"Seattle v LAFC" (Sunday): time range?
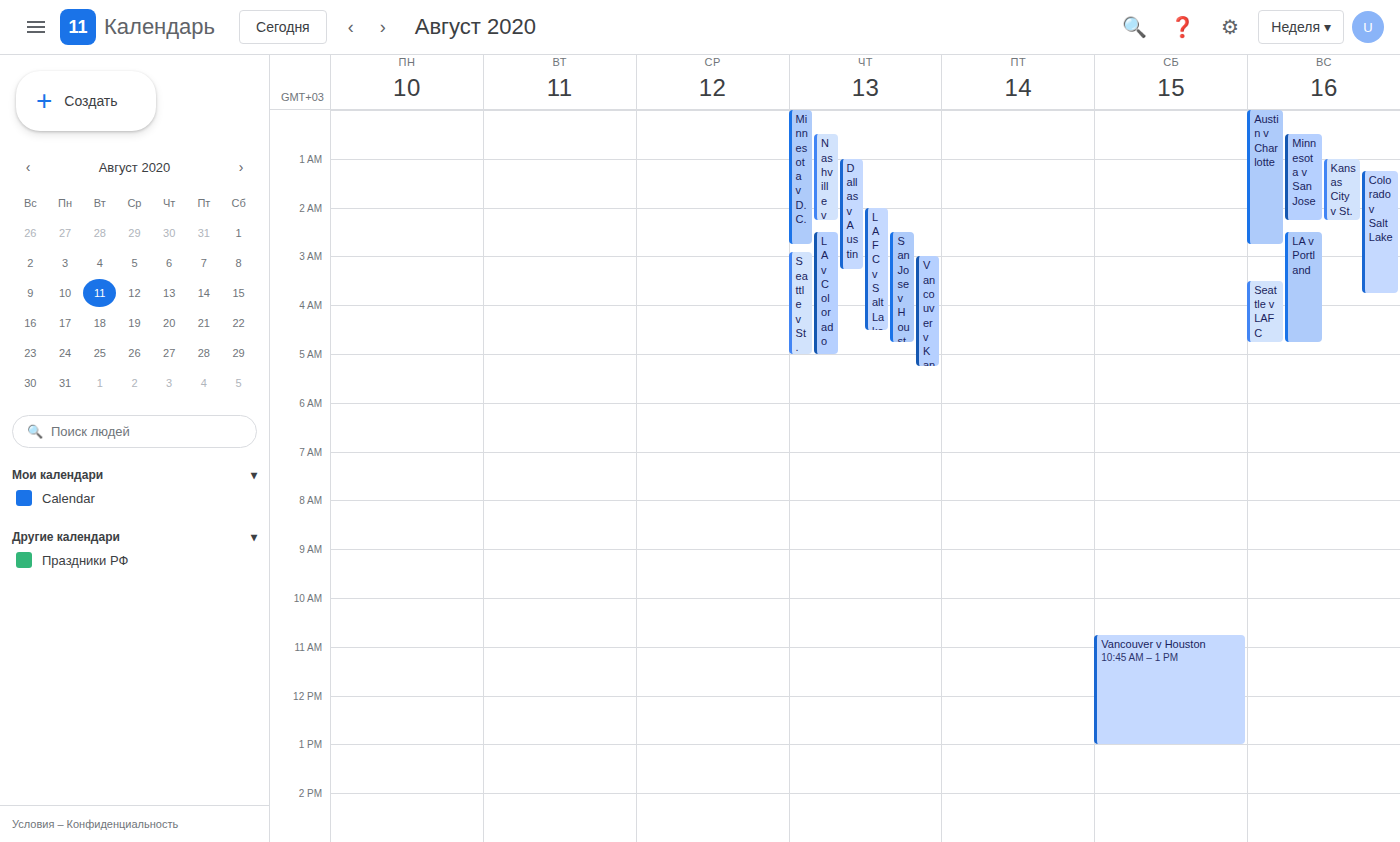
03:30 to 04:45